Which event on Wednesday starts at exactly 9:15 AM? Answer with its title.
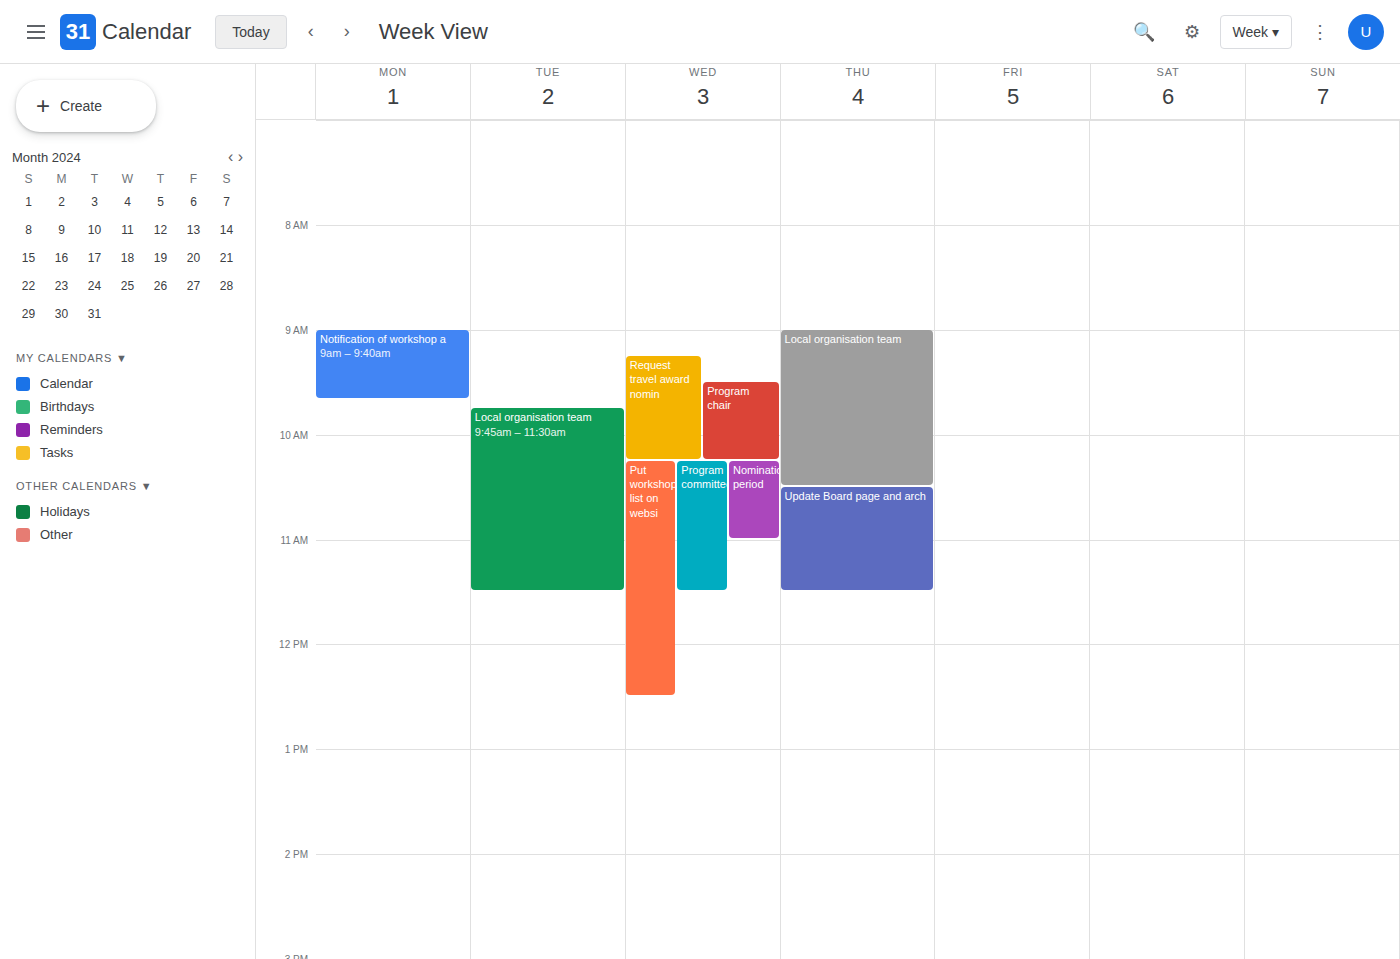
"Request travel award nomin"